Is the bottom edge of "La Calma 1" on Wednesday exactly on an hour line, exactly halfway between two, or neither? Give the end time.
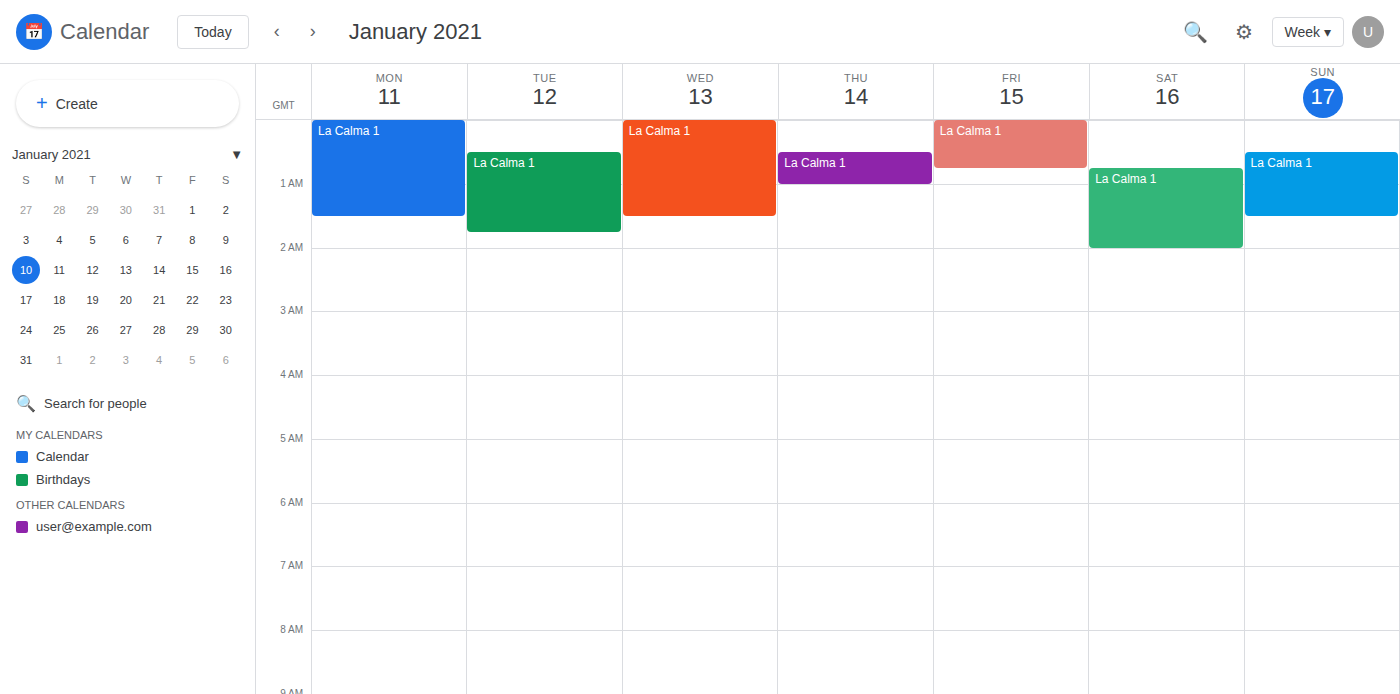
1:30 AM -- halfway between the 1 AM and 2 AM lines.